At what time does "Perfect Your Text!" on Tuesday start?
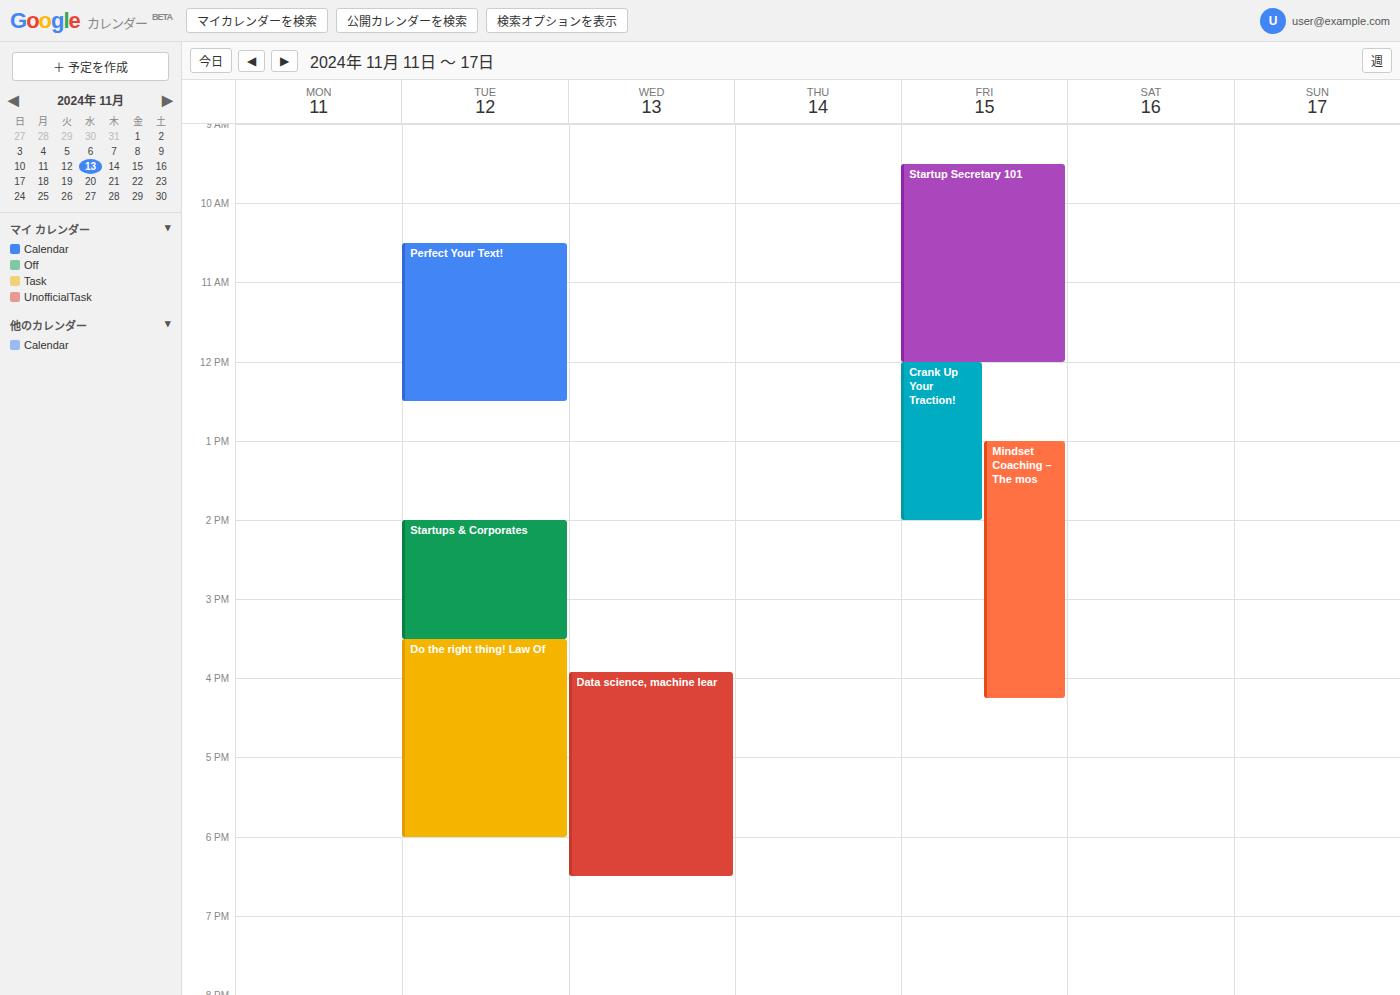
10:30 AM